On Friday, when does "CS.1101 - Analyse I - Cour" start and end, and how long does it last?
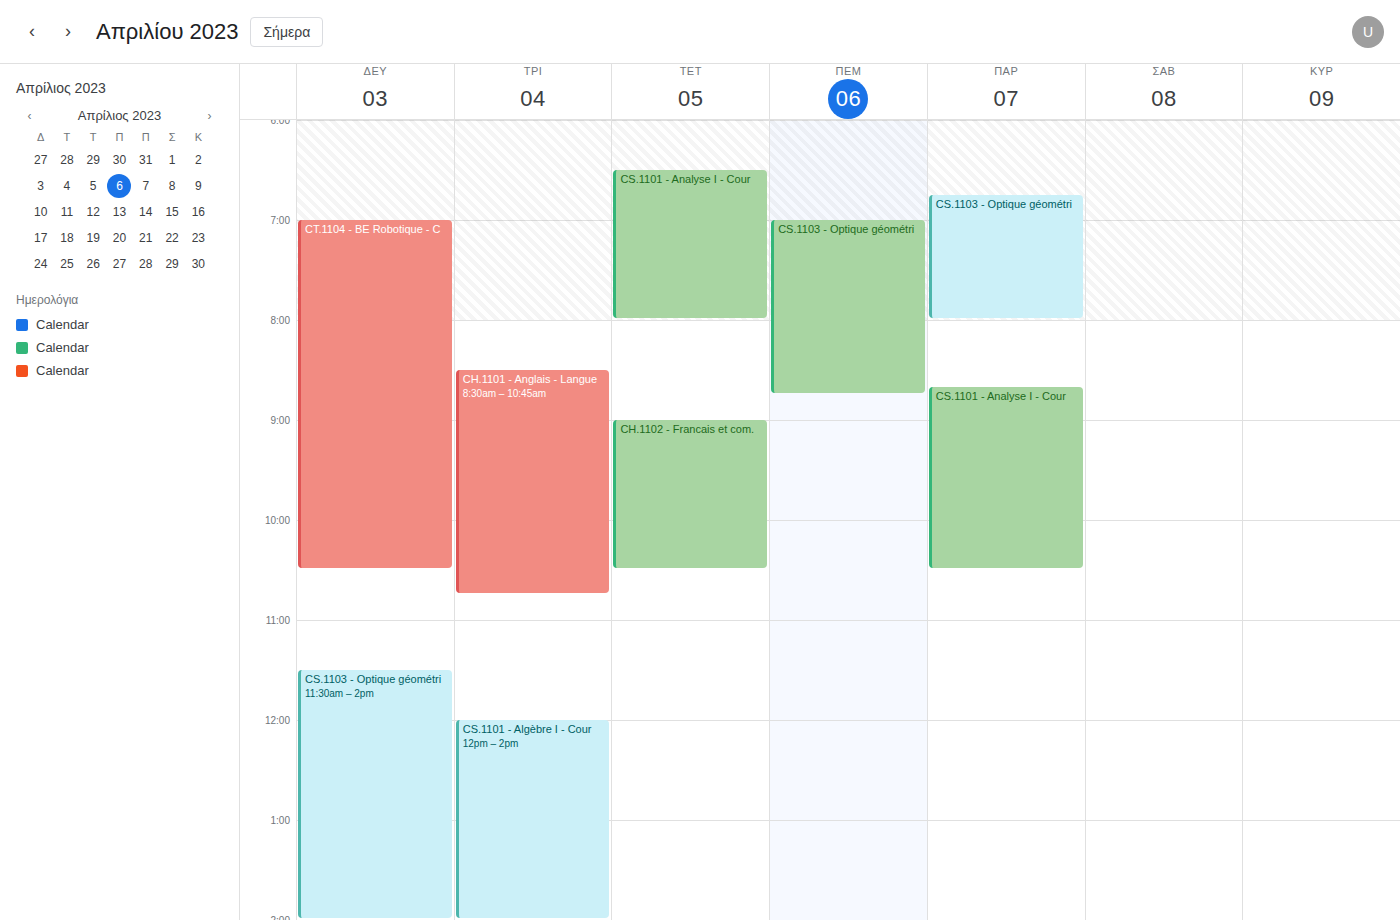
08:40 to 10:30, 1 hour 50 minutes